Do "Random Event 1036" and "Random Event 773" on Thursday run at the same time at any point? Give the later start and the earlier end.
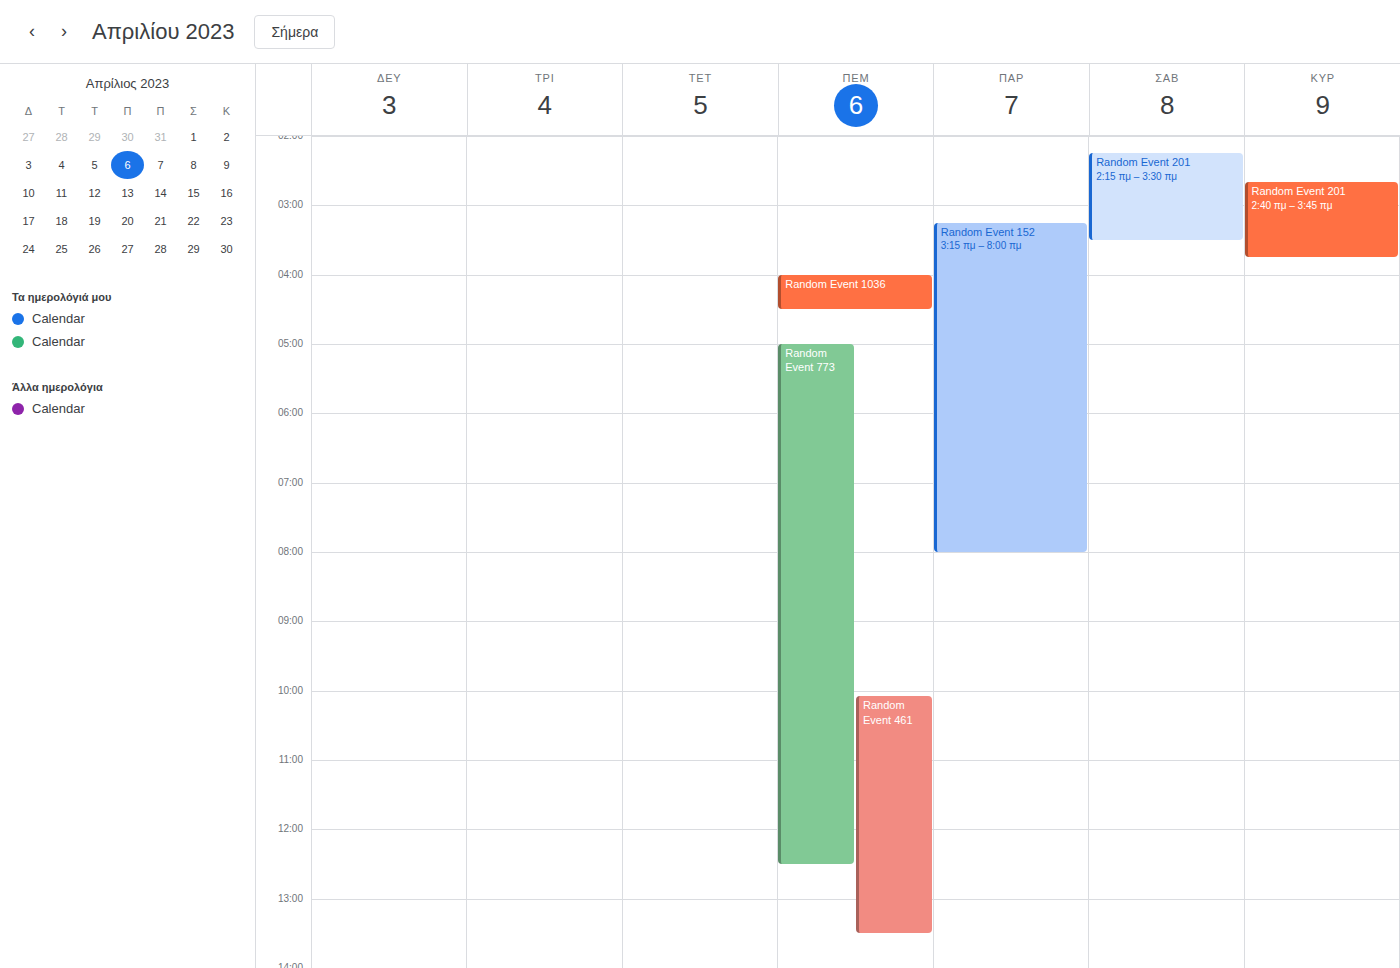
"Random Event 1036" ends at 04:30 and "Random Event 773" starts at 05:00 -- no overlap.